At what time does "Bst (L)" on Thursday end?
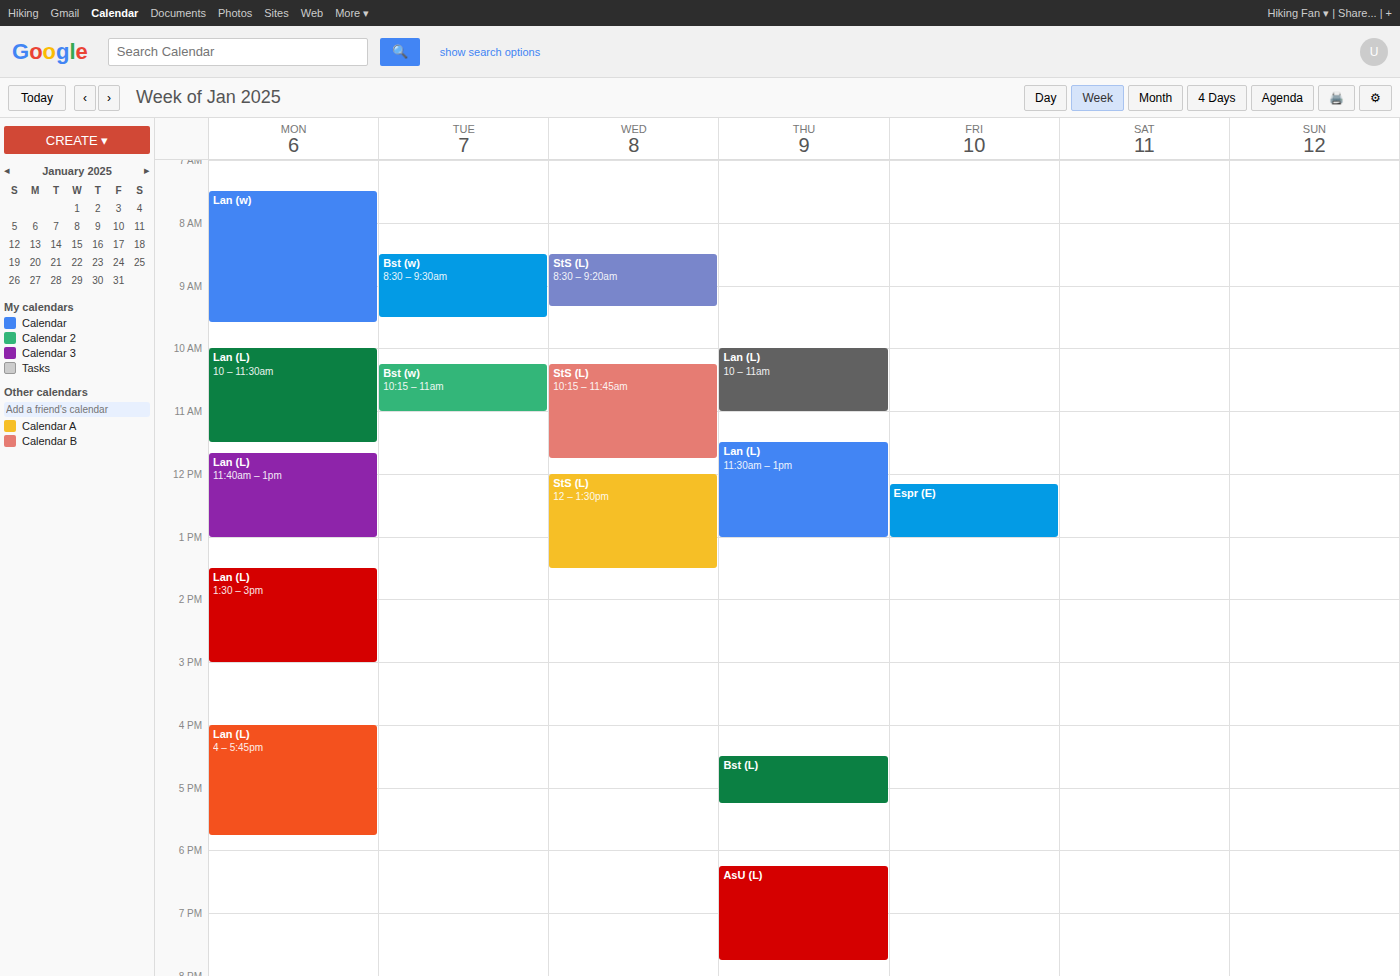
5:15 PM